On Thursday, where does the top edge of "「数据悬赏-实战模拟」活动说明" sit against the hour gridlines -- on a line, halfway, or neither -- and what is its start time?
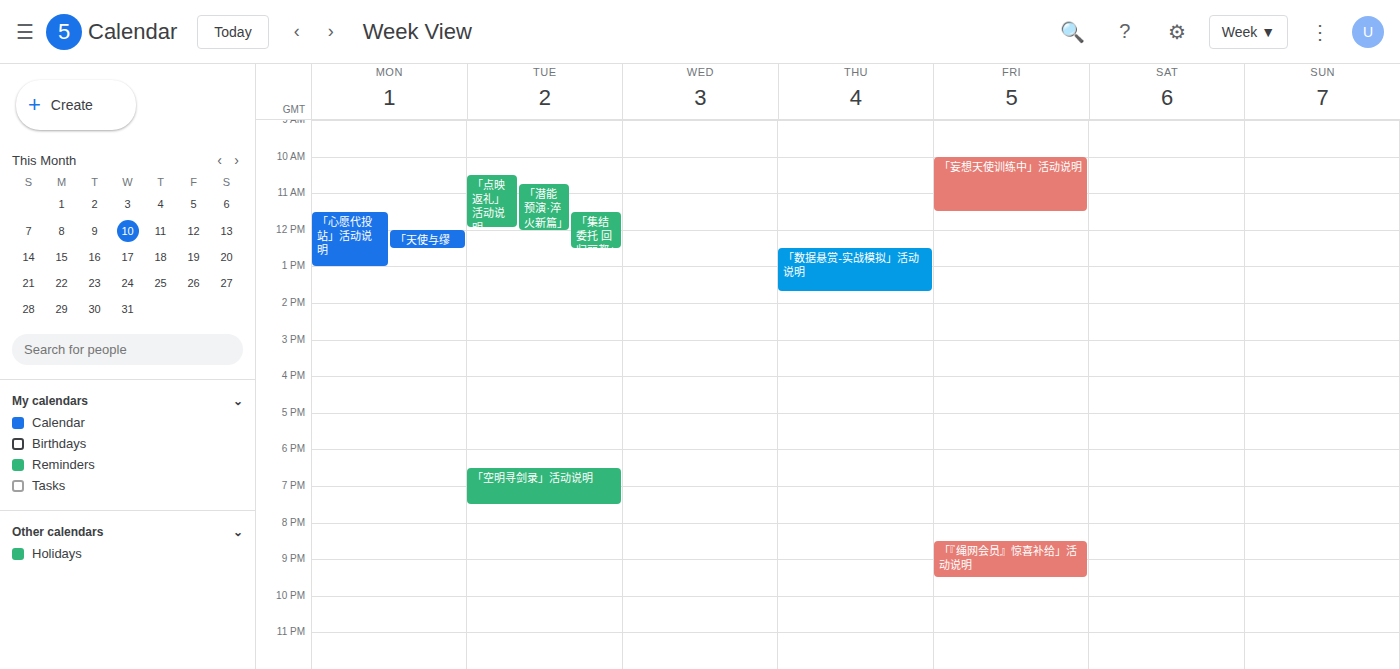
12:30 PM -- halfway between the 12 PM and 1 PM lines.